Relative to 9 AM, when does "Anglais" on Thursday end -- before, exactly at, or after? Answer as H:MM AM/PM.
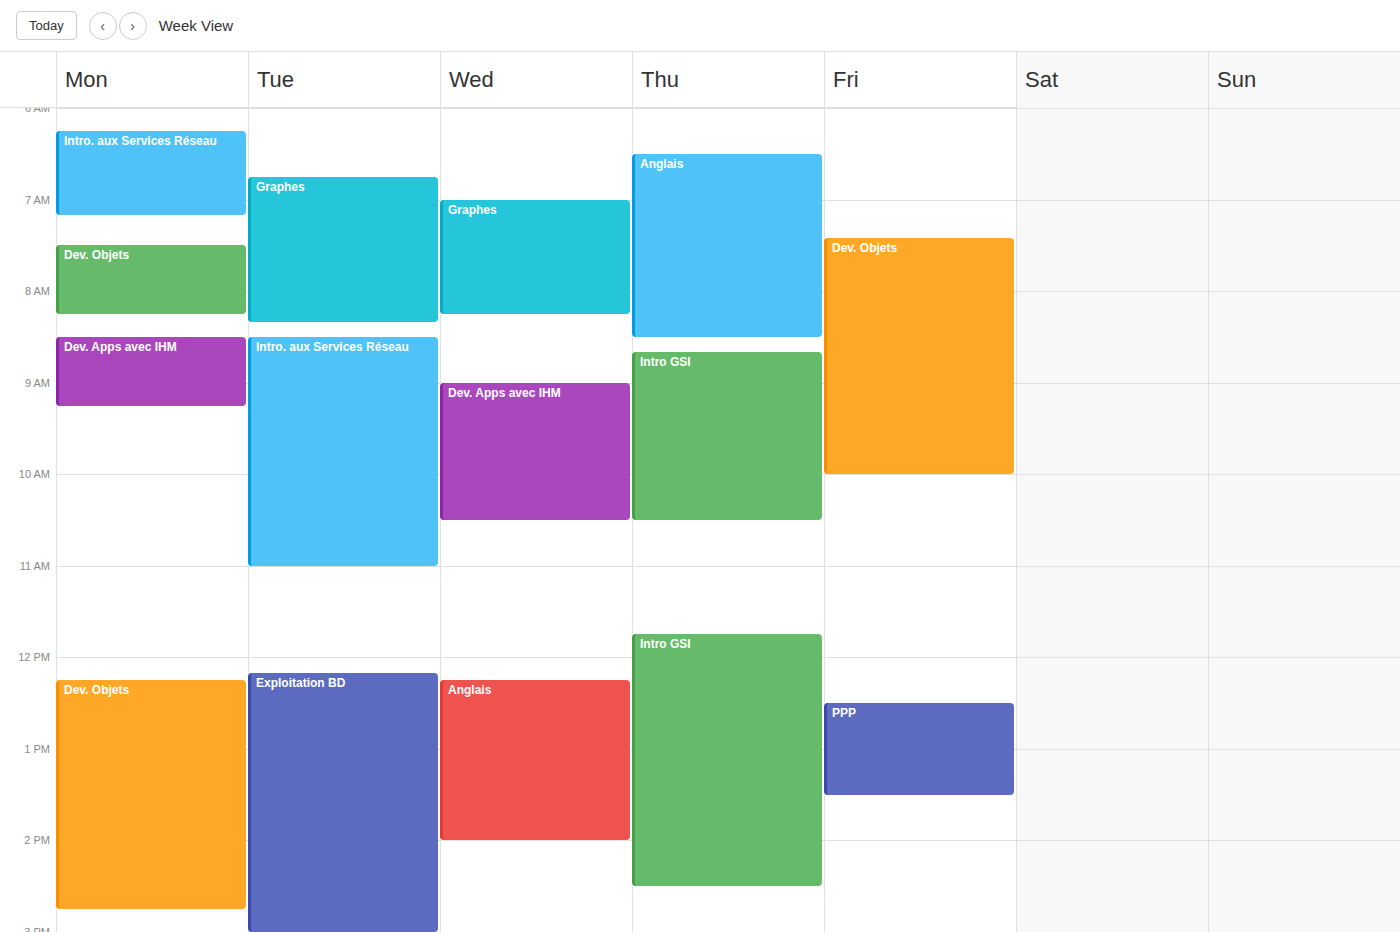
8:30 AM -- before 9 AM, 30 minutes above the 9 AM line.